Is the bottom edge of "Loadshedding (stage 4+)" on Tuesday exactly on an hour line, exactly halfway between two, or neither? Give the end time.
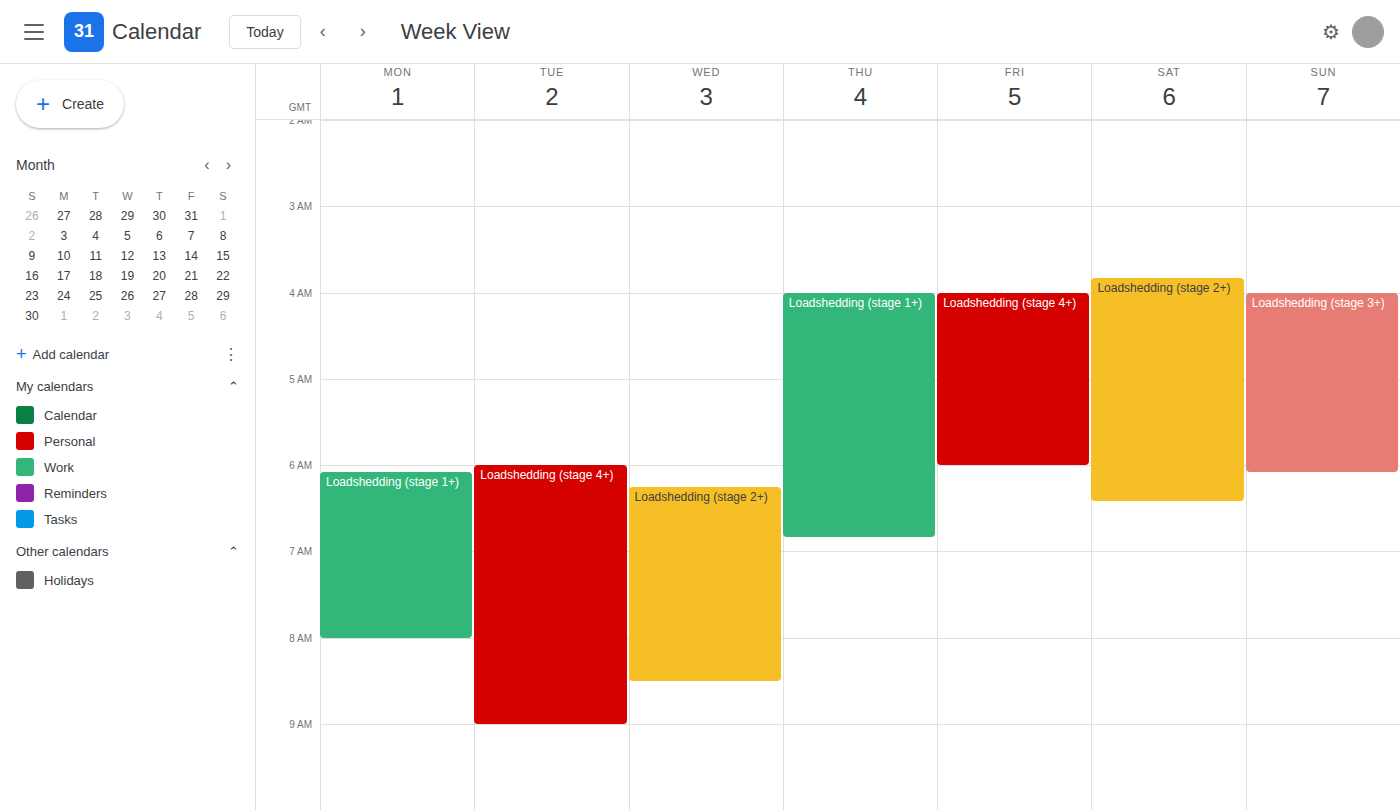
9:00 AM -- exactly on the 9 AM line.